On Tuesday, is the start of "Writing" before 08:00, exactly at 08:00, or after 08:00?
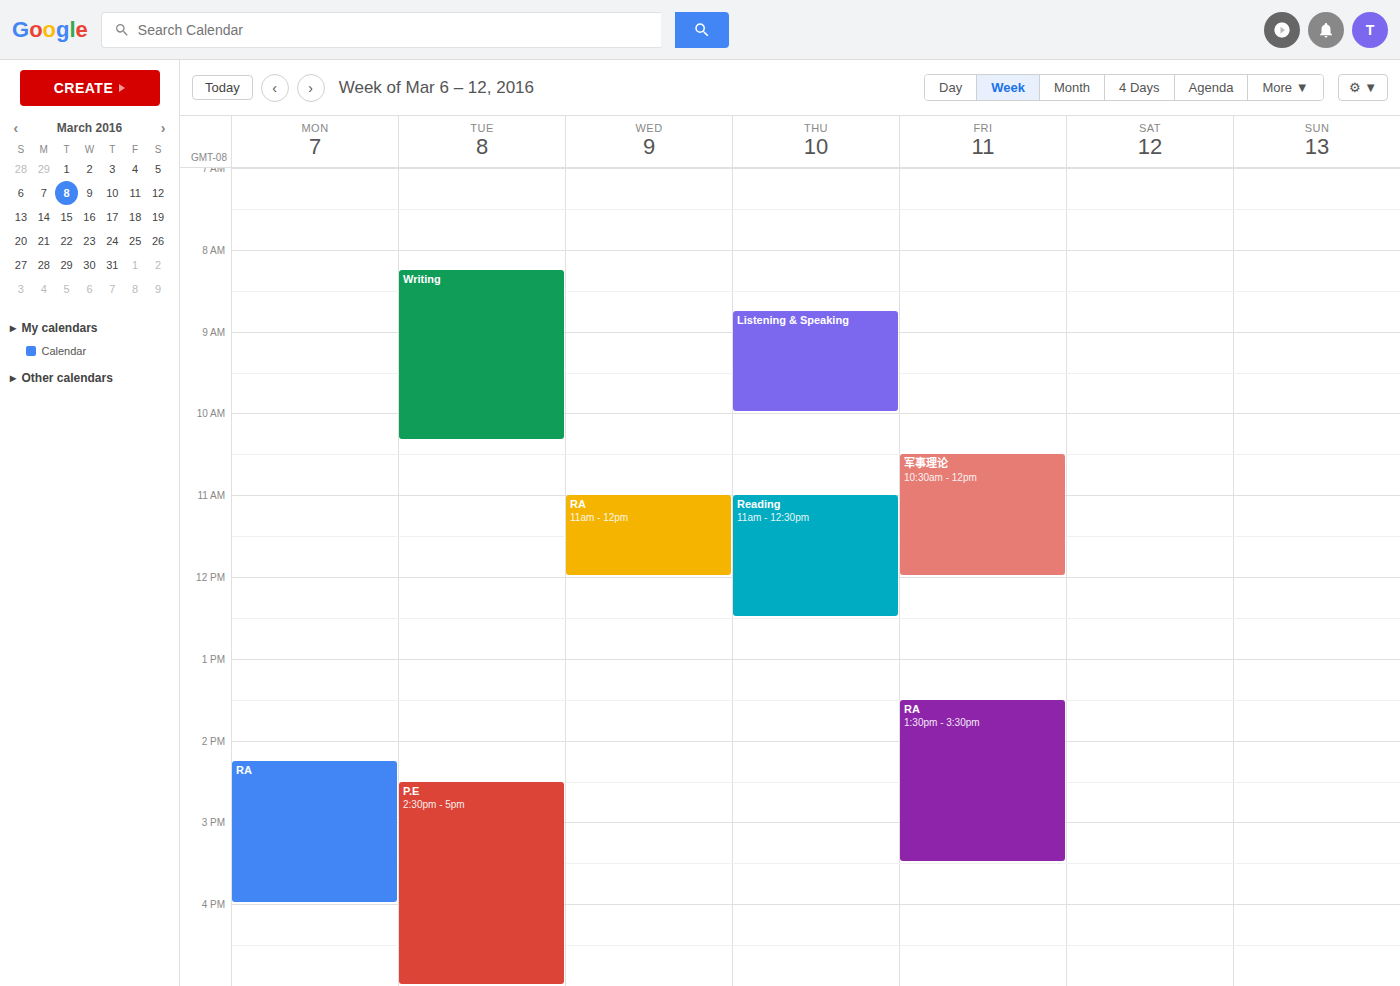
08:15 -- after 08:00, 15 minutes below the 08:00 line.